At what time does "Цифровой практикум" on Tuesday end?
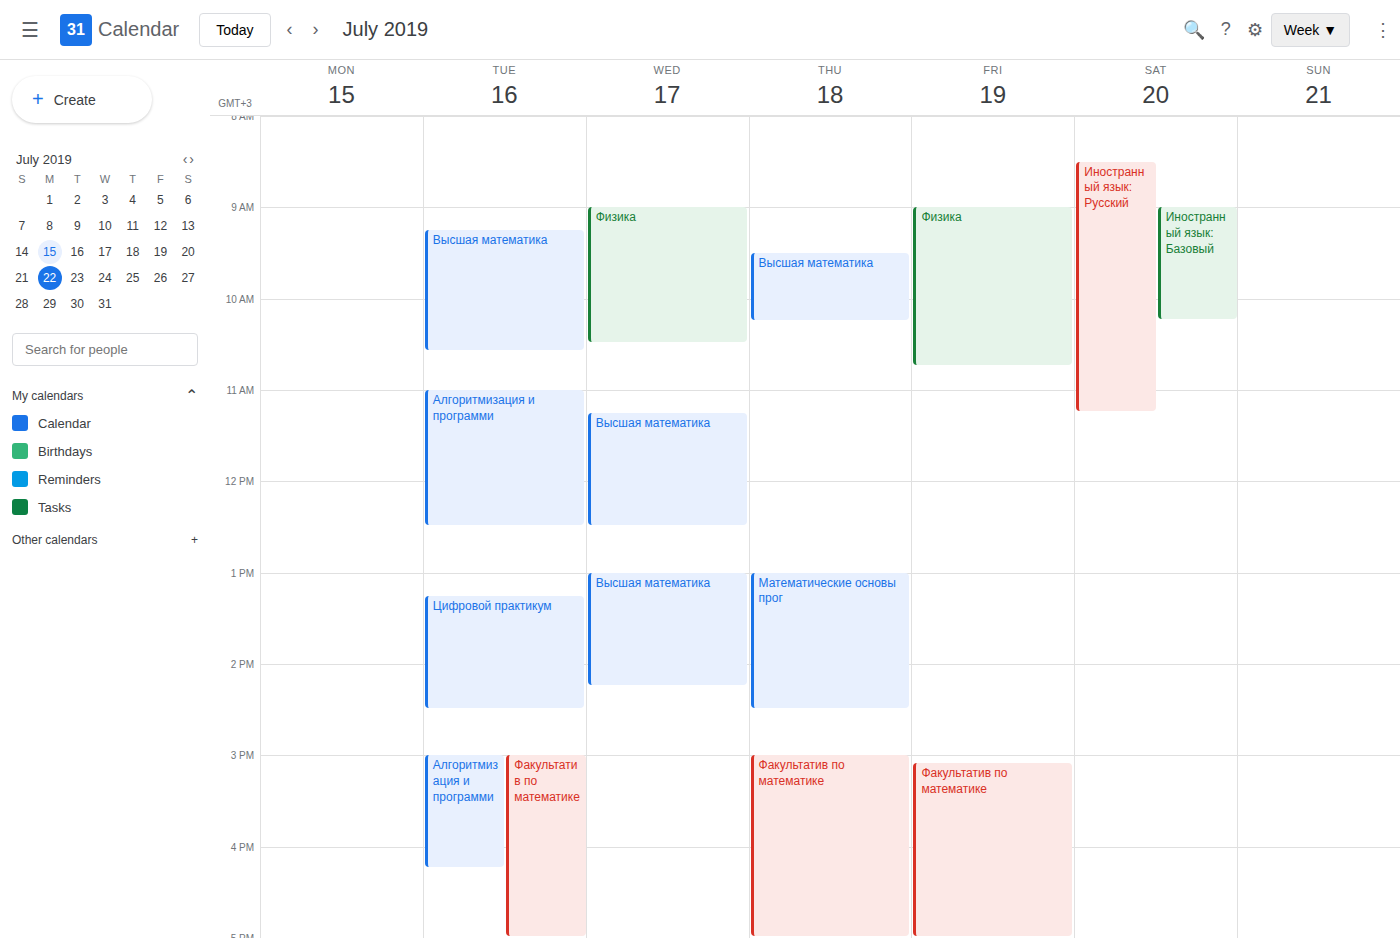
2:30 PM